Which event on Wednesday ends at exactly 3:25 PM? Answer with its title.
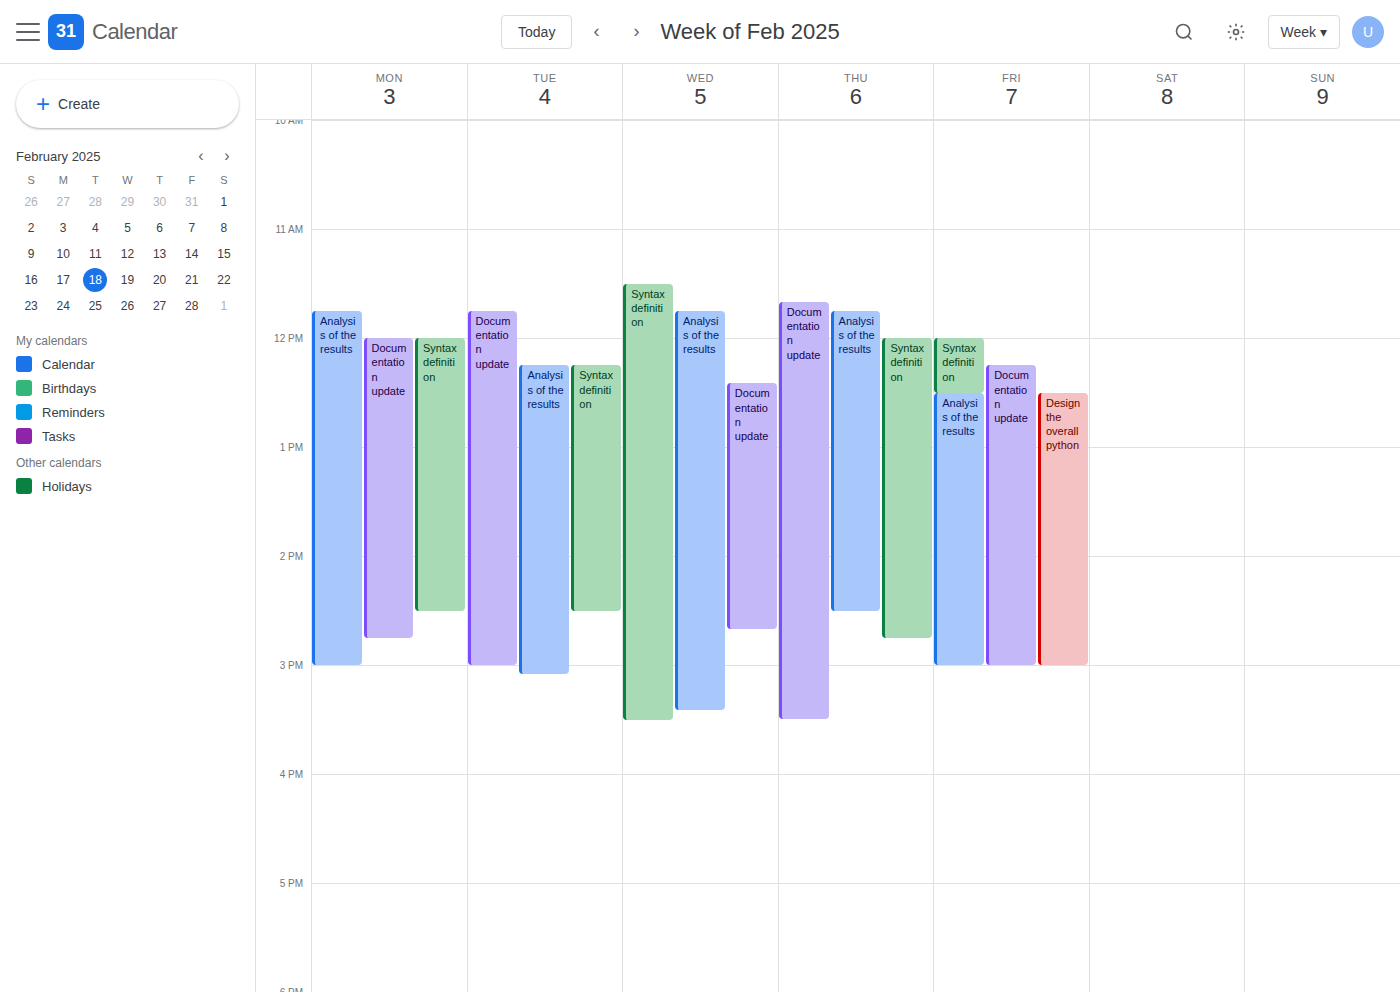
"Analysis of the results"